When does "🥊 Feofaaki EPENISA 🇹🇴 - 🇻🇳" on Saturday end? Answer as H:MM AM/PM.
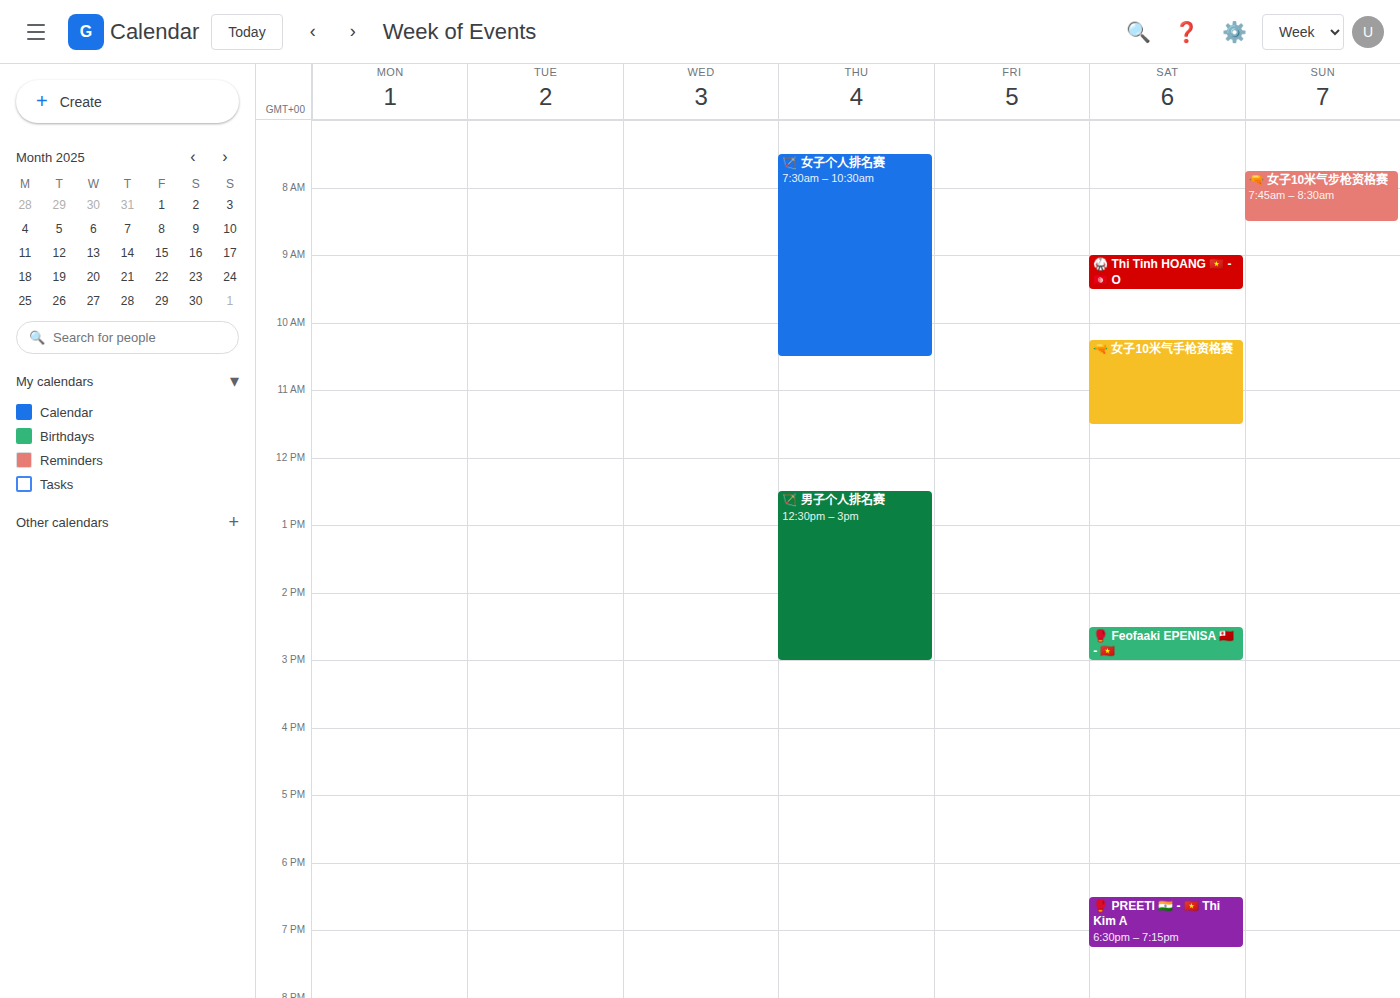
3:00 PM